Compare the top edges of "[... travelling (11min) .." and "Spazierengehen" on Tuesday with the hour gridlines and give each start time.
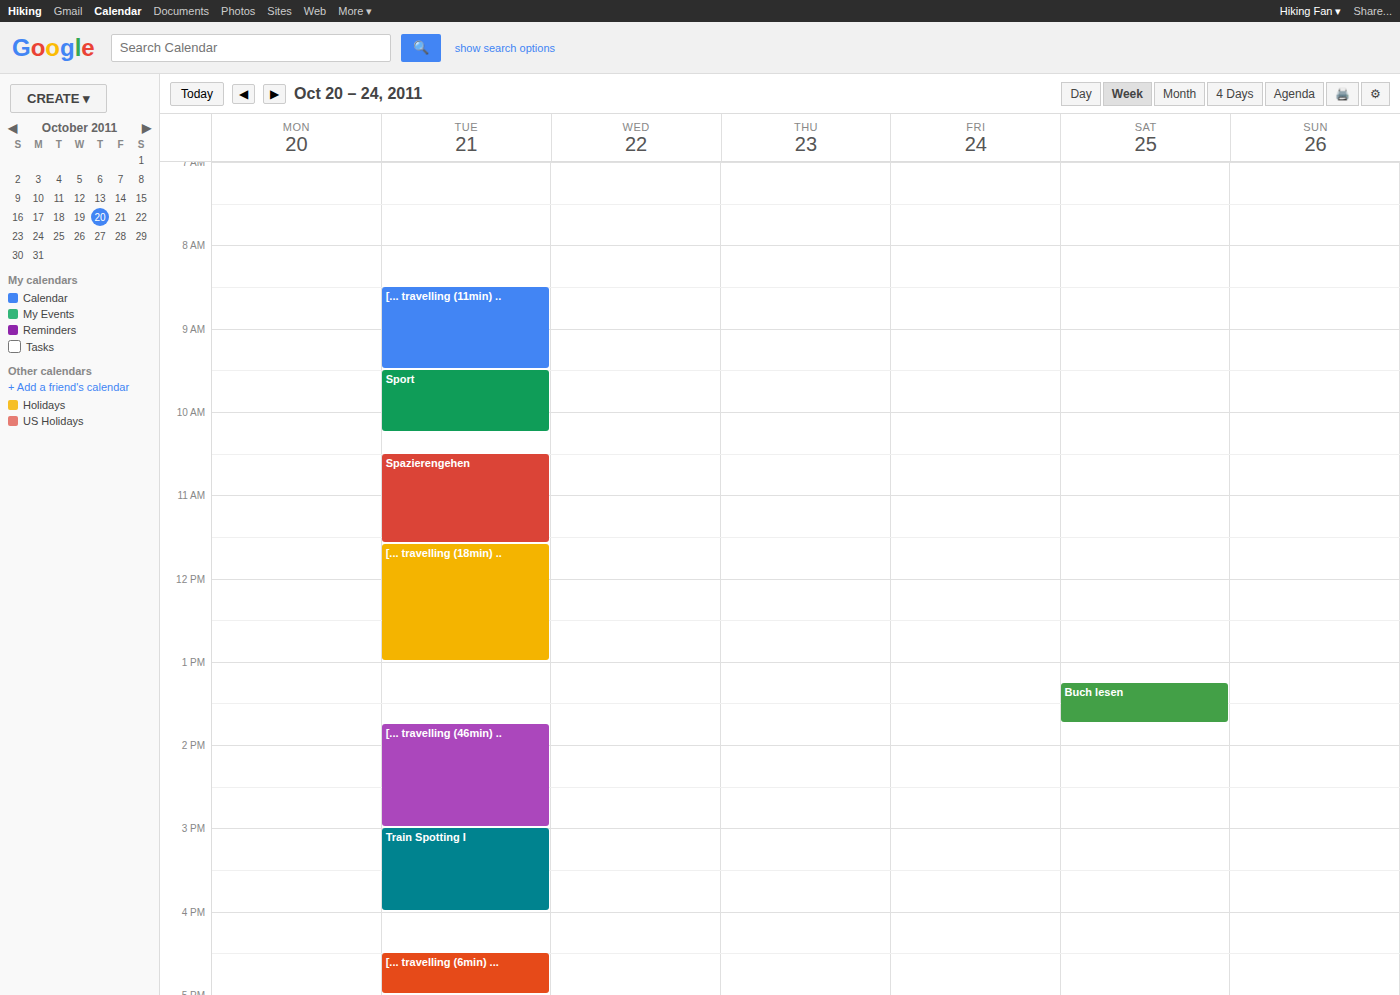
"[... travelling (11min) ..": 8:30 AM, halfway between the 8 AM and 9 AM lines. "Spazierengehen": 10:30 AM, halfway between the 10 AM and 11 AM lines.